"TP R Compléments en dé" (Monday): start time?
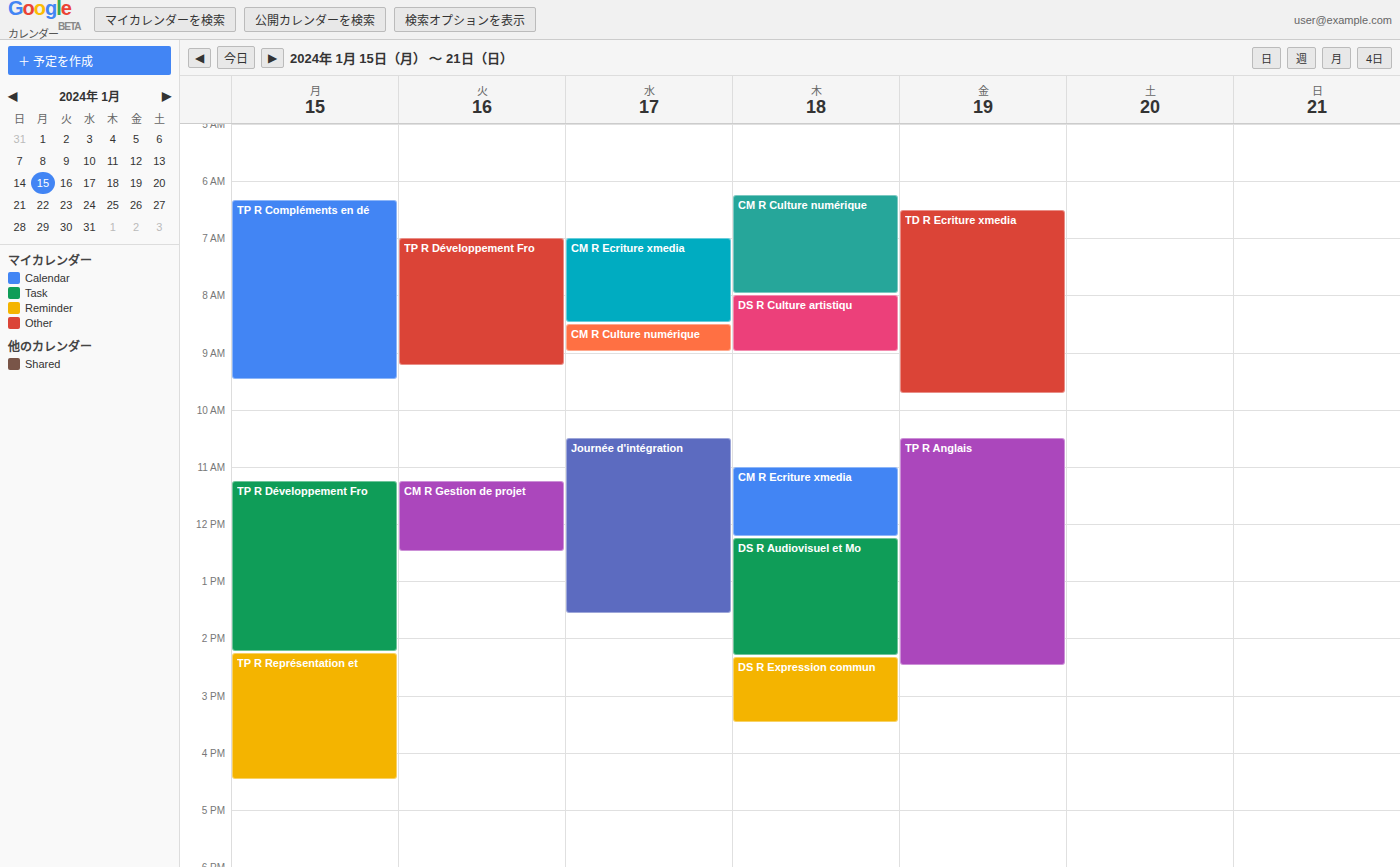
6:20 AM